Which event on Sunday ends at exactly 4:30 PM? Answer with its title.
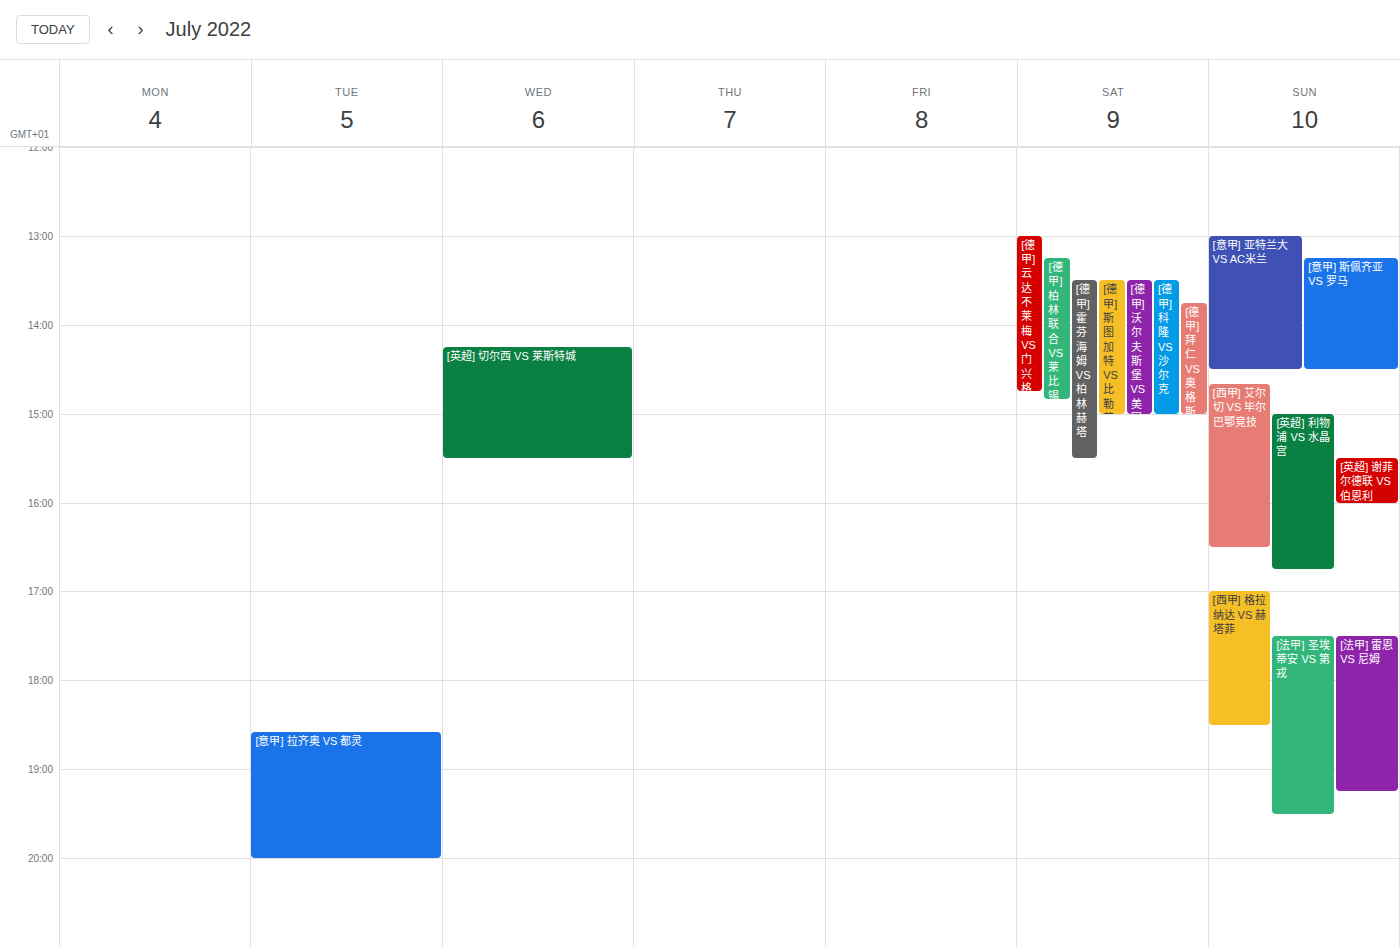
"[西甲] 艾尔切 VS 毕尔巴鄂竞技"